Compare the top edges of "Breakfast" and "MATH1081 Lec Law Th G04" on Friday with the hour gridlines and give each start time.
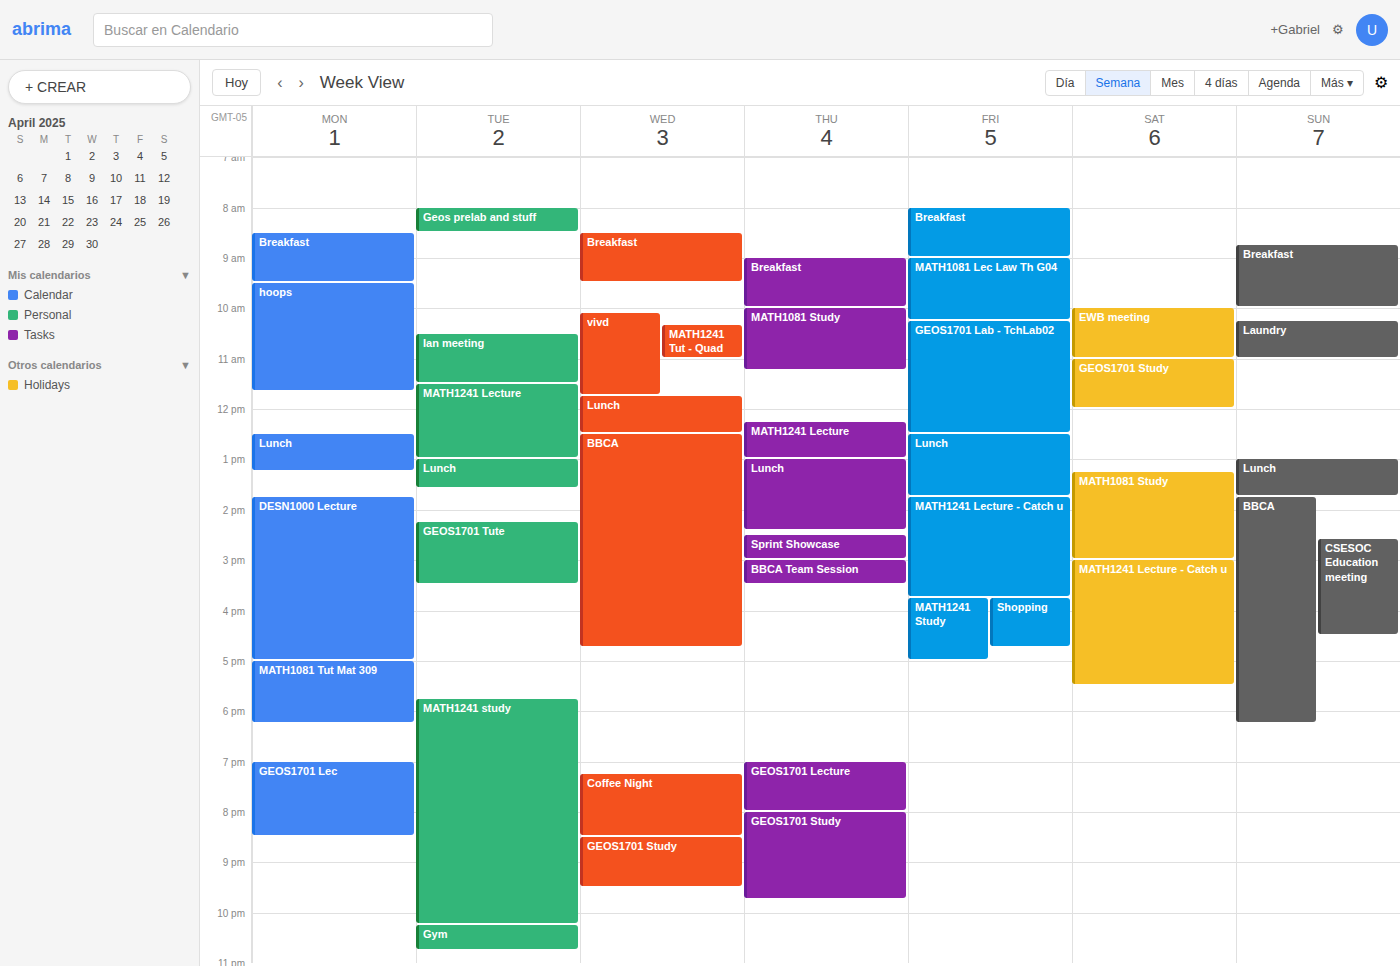
"Breakfast": 8:00 AM, exactly on the 8 AM line. "MATH1081 Lec Law Th G04": 9:00 AM, exactly on the 9 AM line.